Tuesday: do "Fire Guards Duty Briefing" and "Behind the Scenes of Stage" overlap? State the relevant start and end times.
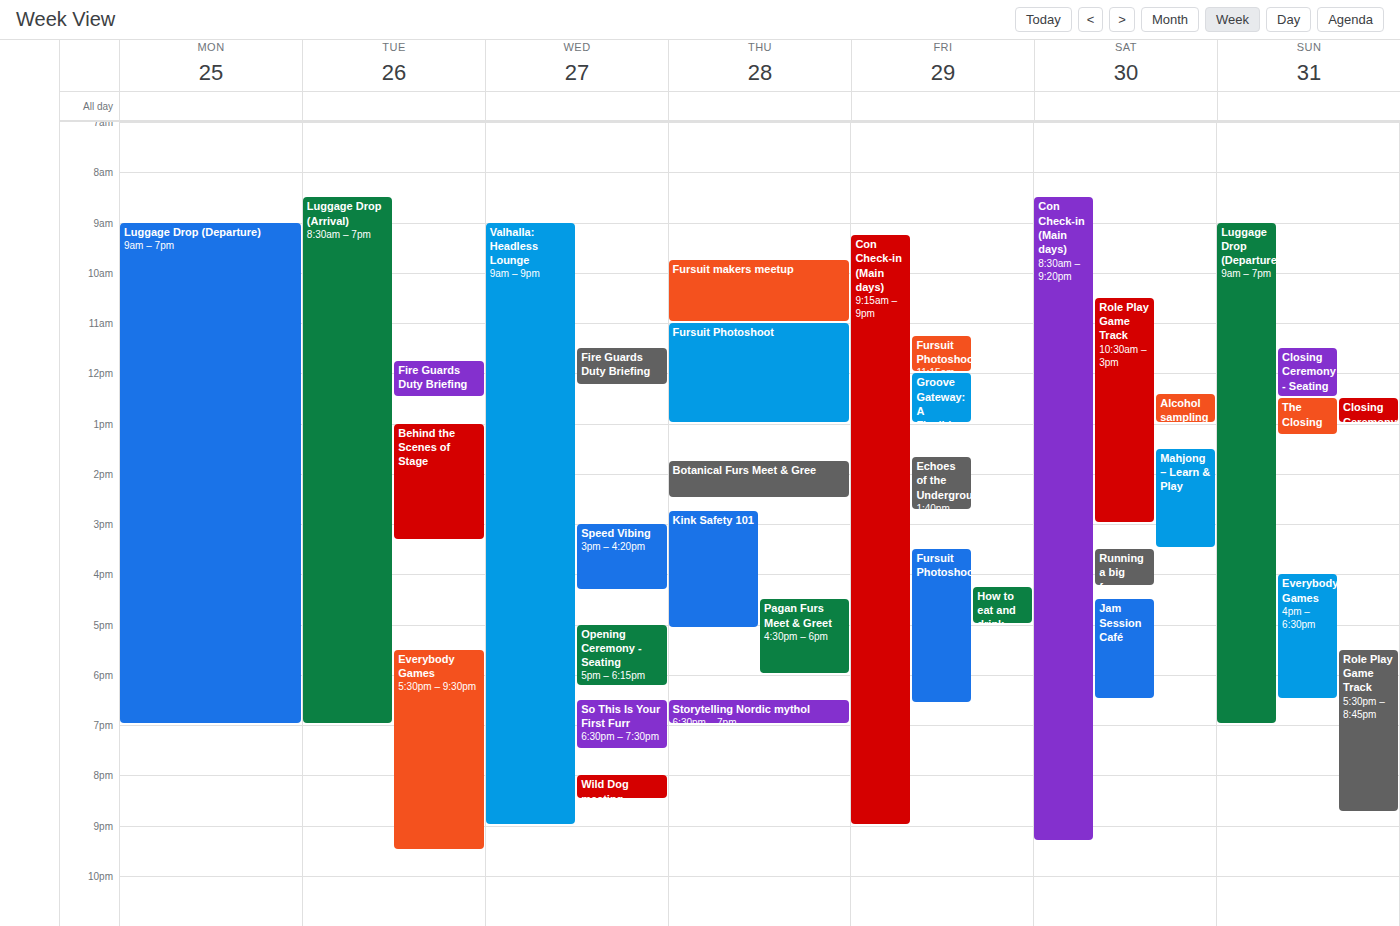
"Fire Guards Duty Briefing" ends at 12:30 PM and "Behind the Scenes of Stage" starts at 1:00 PM -- no overlap.